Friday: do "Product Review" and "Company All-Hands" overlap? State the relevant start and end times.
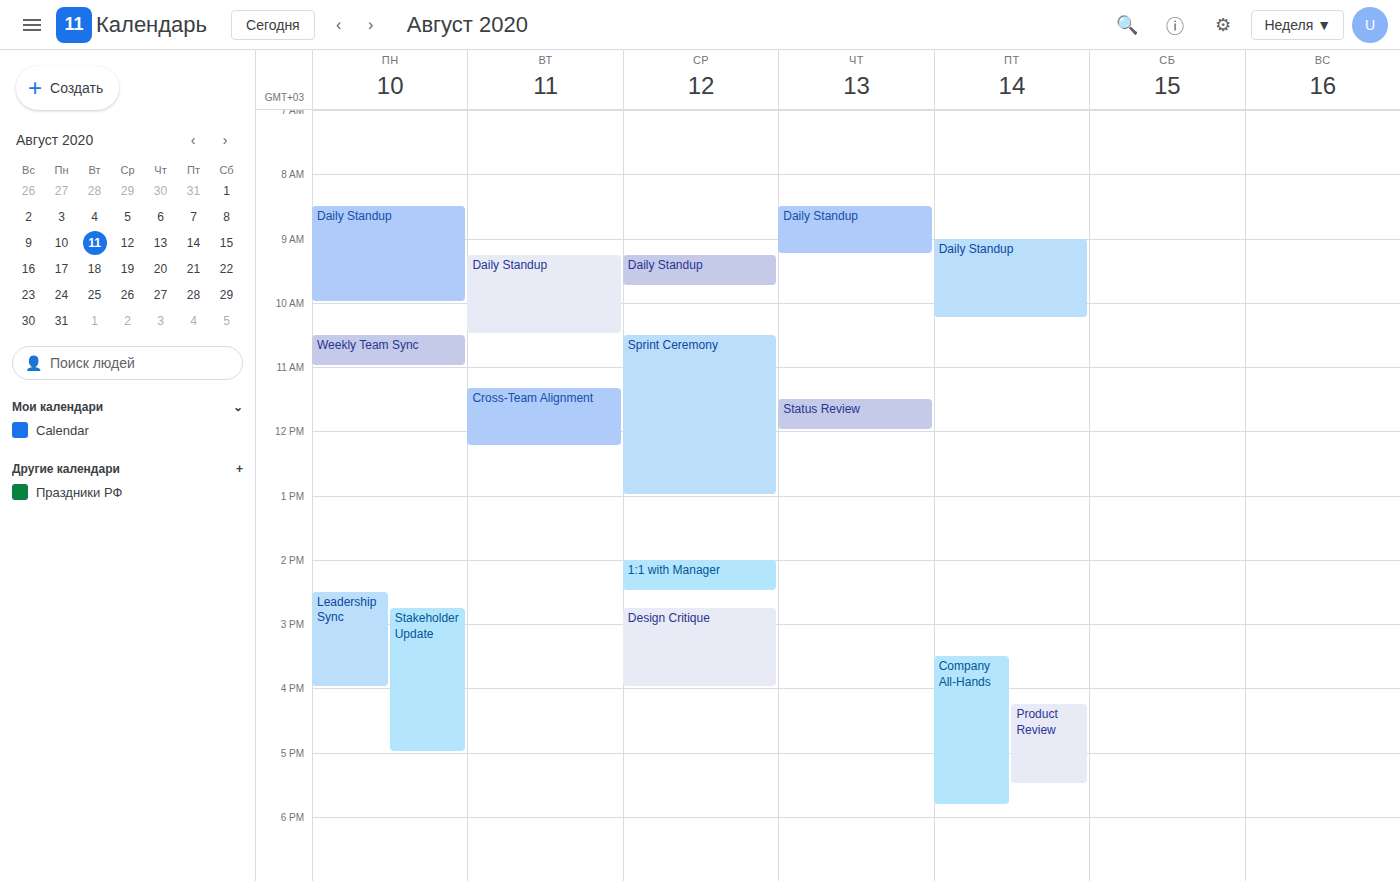
"Product Review" runs 4:15 PM to 5:30 PM, inside "Company All-Hands" -- they overlap.